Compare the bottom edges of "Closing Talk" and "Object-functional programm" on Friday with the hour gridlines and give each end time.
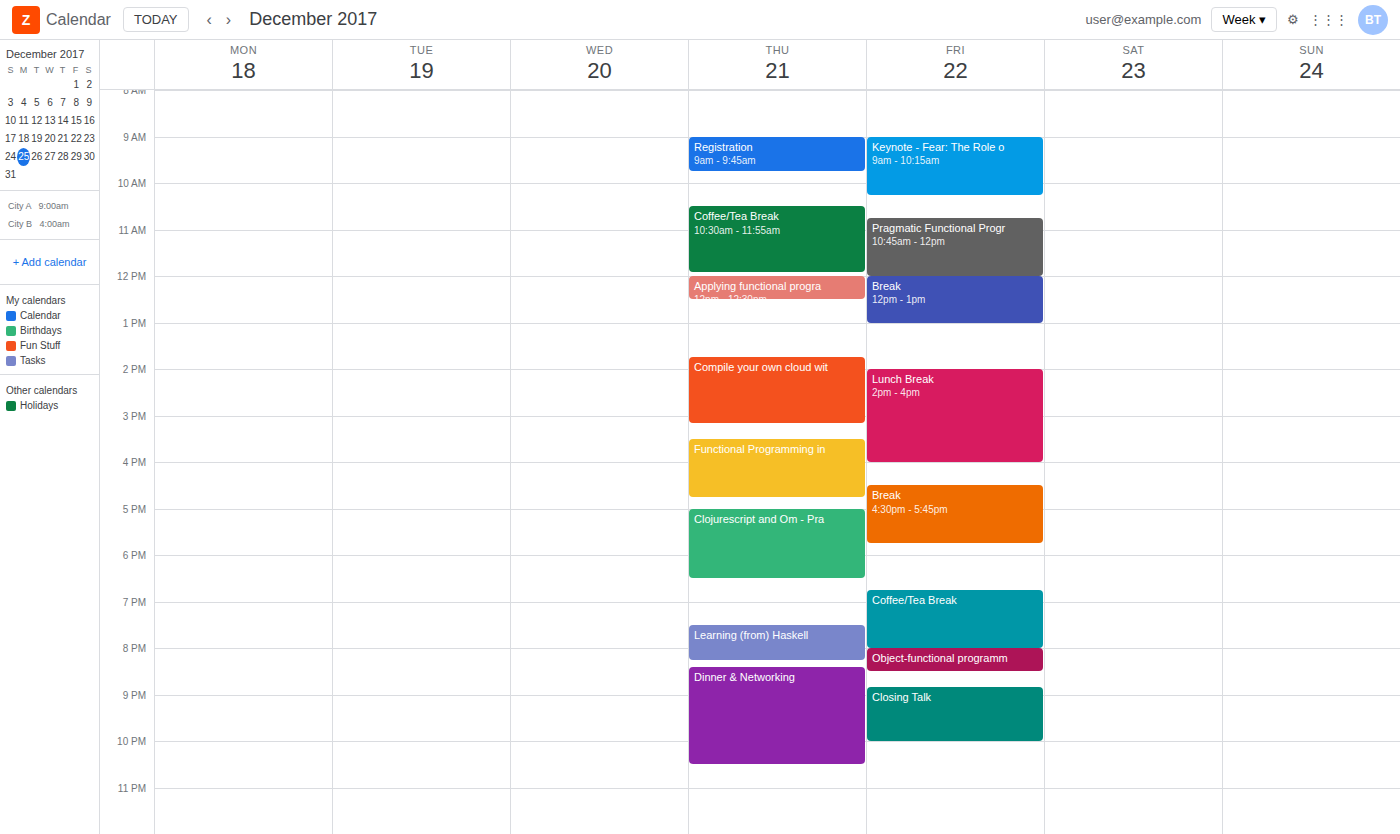
"Closing Talk": 10:00 PM, exactly on the 10 PM line. "Object-functional programm": 8:30 PM, halfway between the 8 PM and 9 PM lines.